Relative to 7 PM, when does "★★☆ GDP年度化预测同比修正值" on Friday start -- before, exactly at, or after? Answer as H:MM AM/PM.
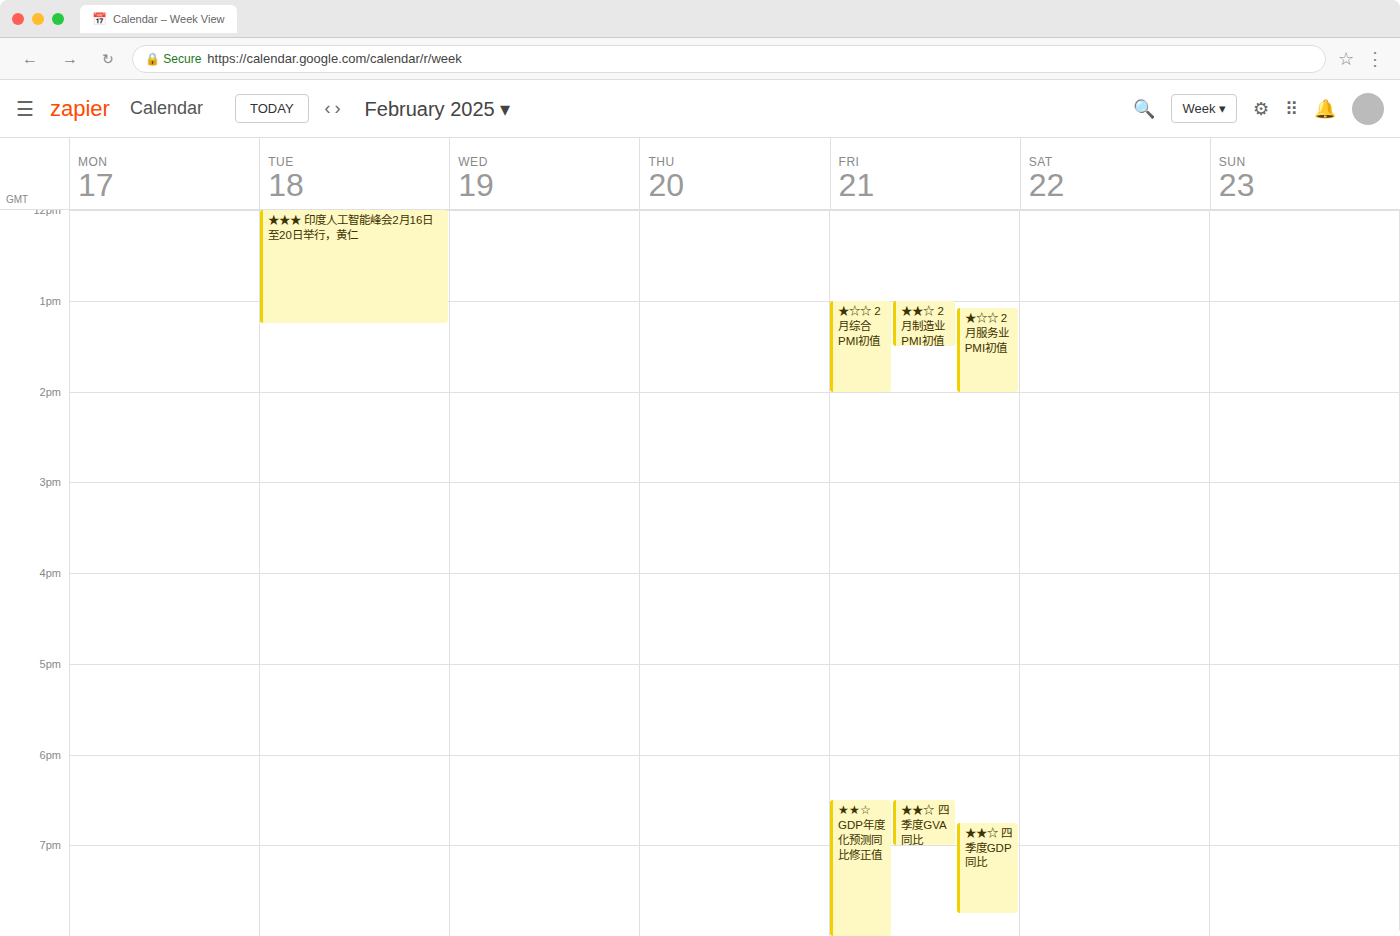
6:30 PM -- before 7 PM, 30 minutes above the 7 PM line.